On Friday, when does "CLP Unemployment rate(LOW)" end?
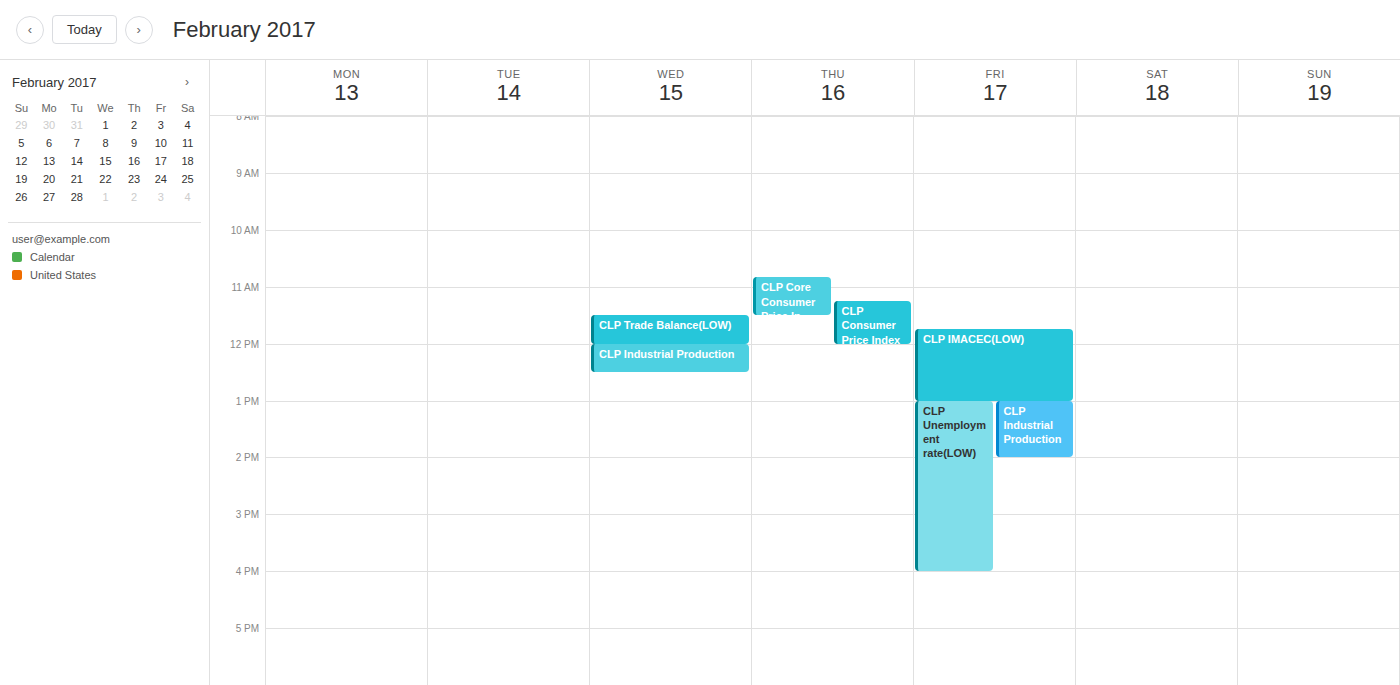
16:00